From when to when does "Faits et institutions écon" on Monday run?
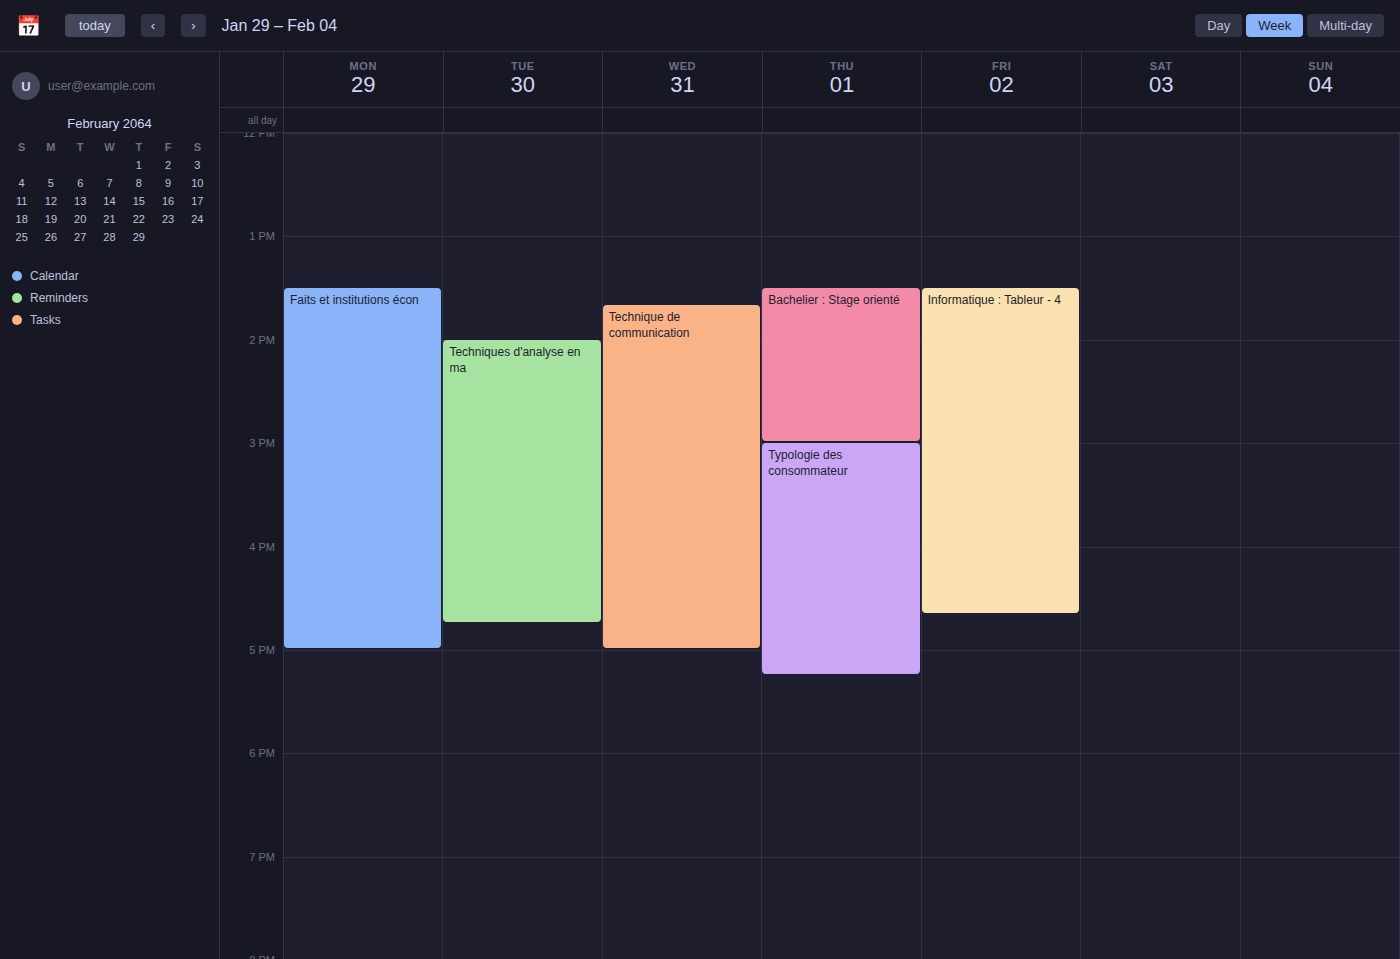
1:30 PM to 5:00 PM